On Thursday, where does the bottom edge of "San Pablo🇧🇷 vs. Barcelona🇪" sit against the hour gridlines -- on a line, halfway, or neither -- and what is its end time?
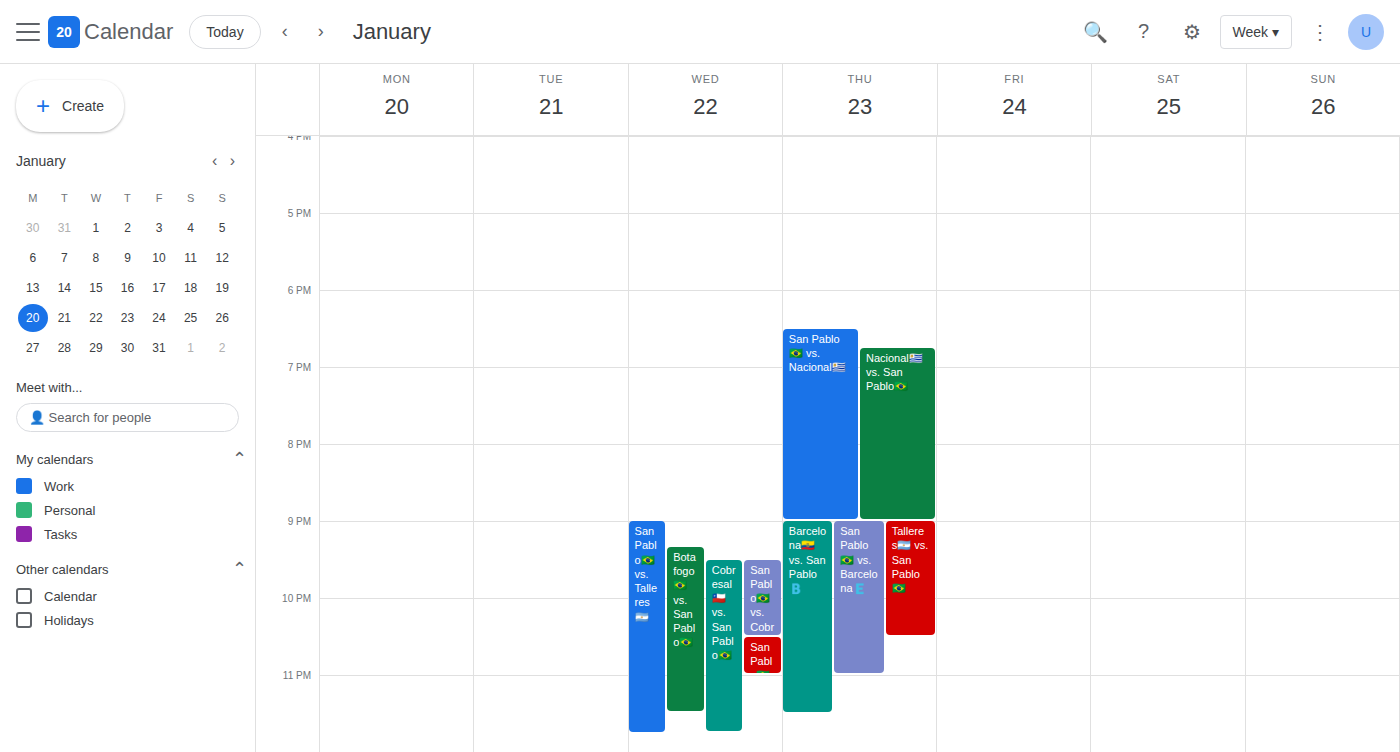
11:00 PM -- exactly on the 11 PM line.